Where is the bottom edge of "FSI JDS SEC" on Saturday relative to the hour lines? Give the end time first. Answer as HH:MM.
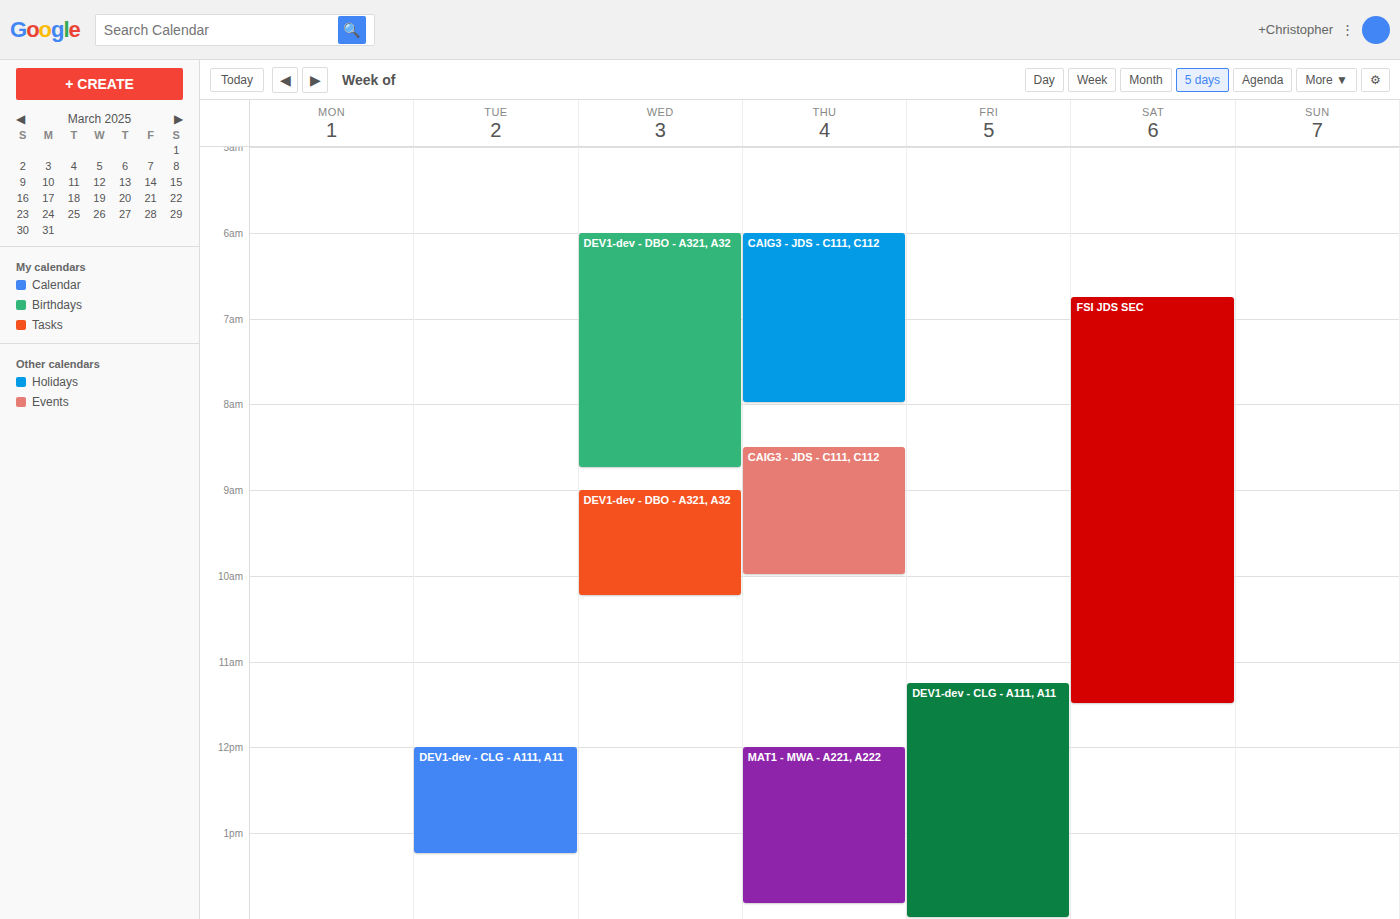
11:30 -- halfway between the 11:00 and 12:00 lines.